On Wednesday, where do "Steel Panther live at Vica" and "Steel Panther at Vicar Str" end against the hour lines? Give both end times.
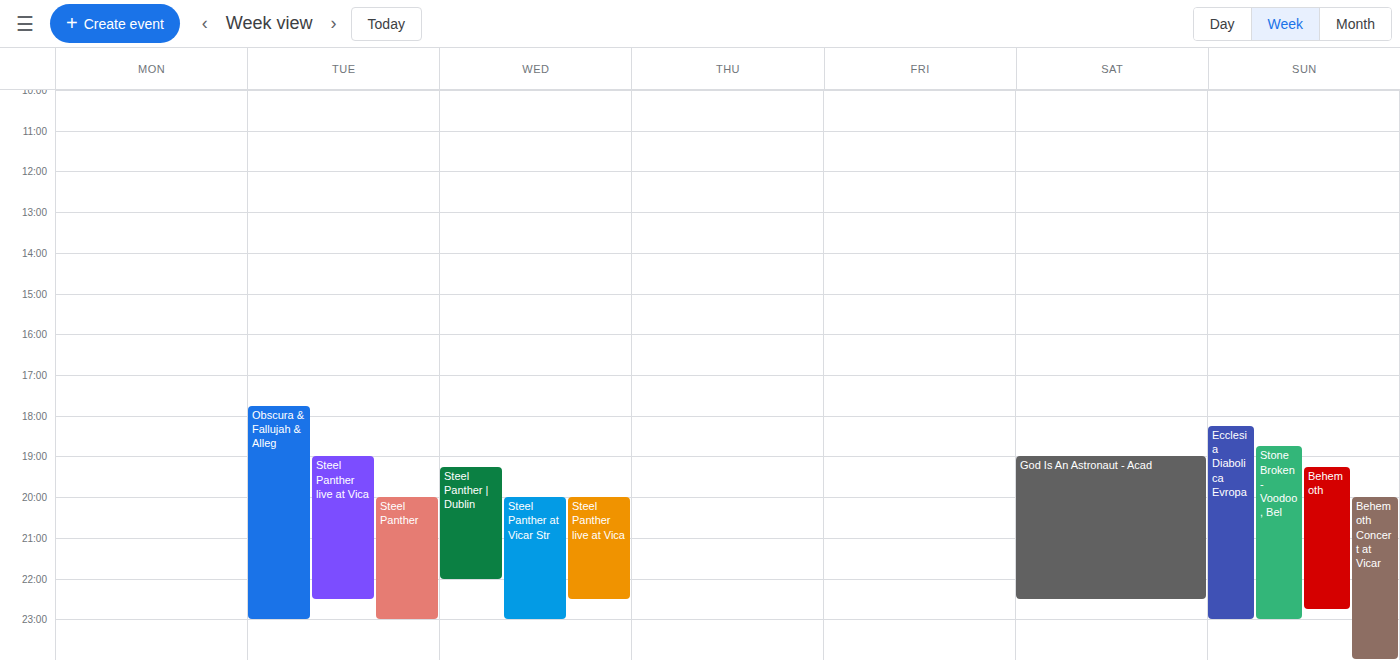
"Steel Panther live at Vica": 10:30 PM, halfway between the 10 PM and 11 PM lines. "Steel Panther at Vicar Str": 11:00 PM, exactly on the 11 PM line.